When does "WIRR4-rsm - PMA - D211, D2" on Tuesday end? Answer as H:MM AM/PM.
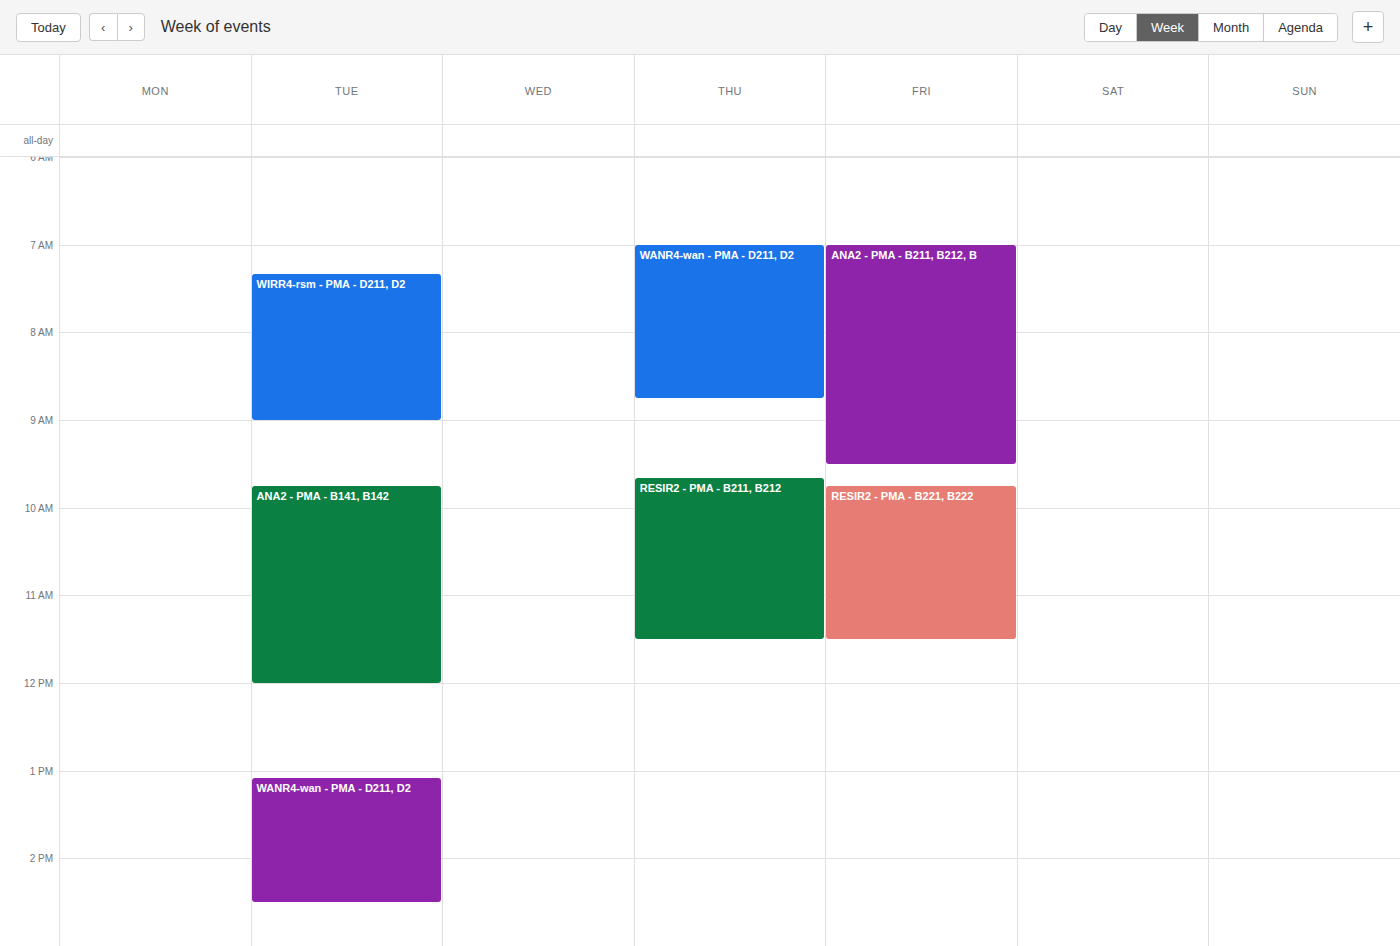
9:00 AM